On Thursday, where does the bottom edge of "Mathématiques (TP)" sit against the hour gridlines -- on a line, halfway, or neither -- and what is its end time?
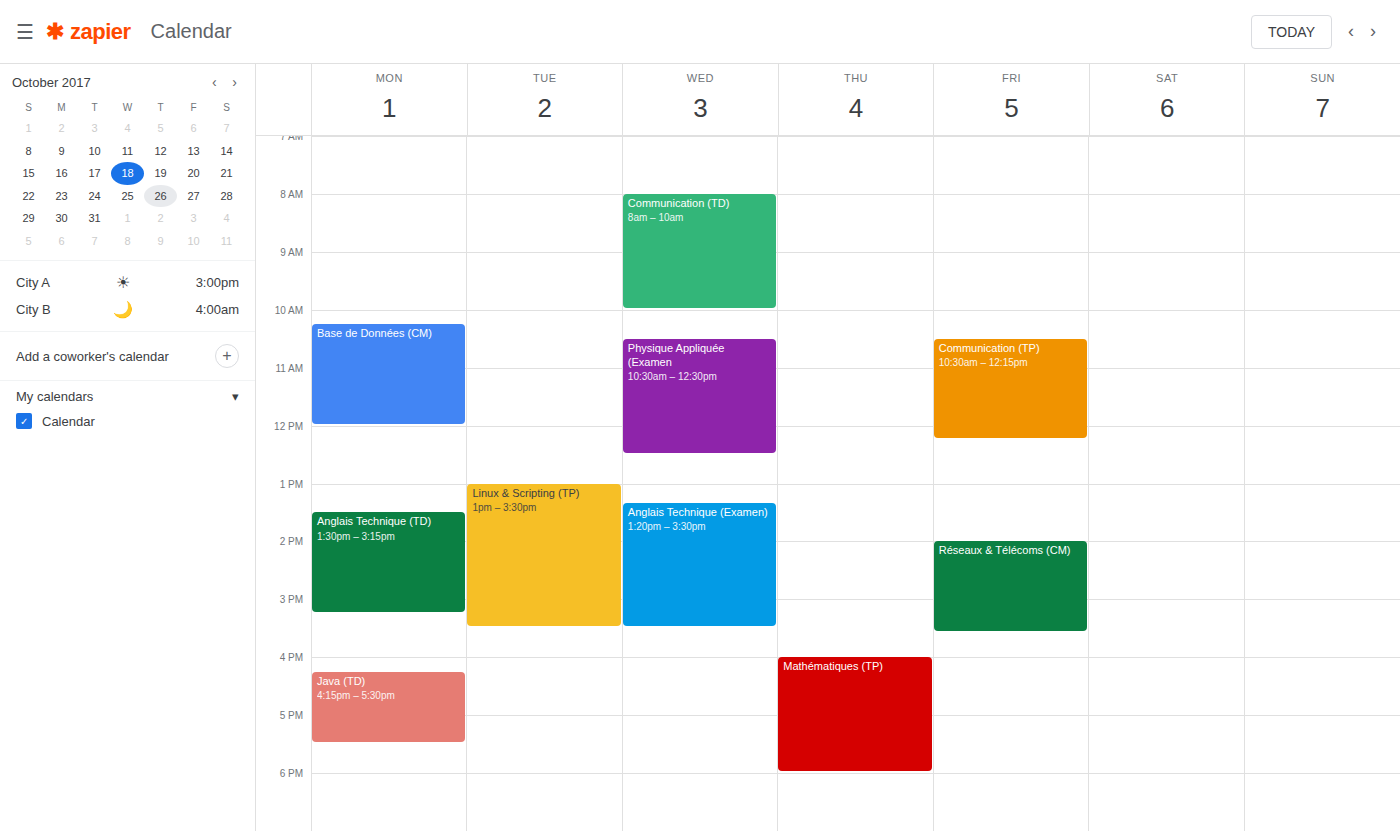
6:00 PM -- exactly on the 6 PM line.